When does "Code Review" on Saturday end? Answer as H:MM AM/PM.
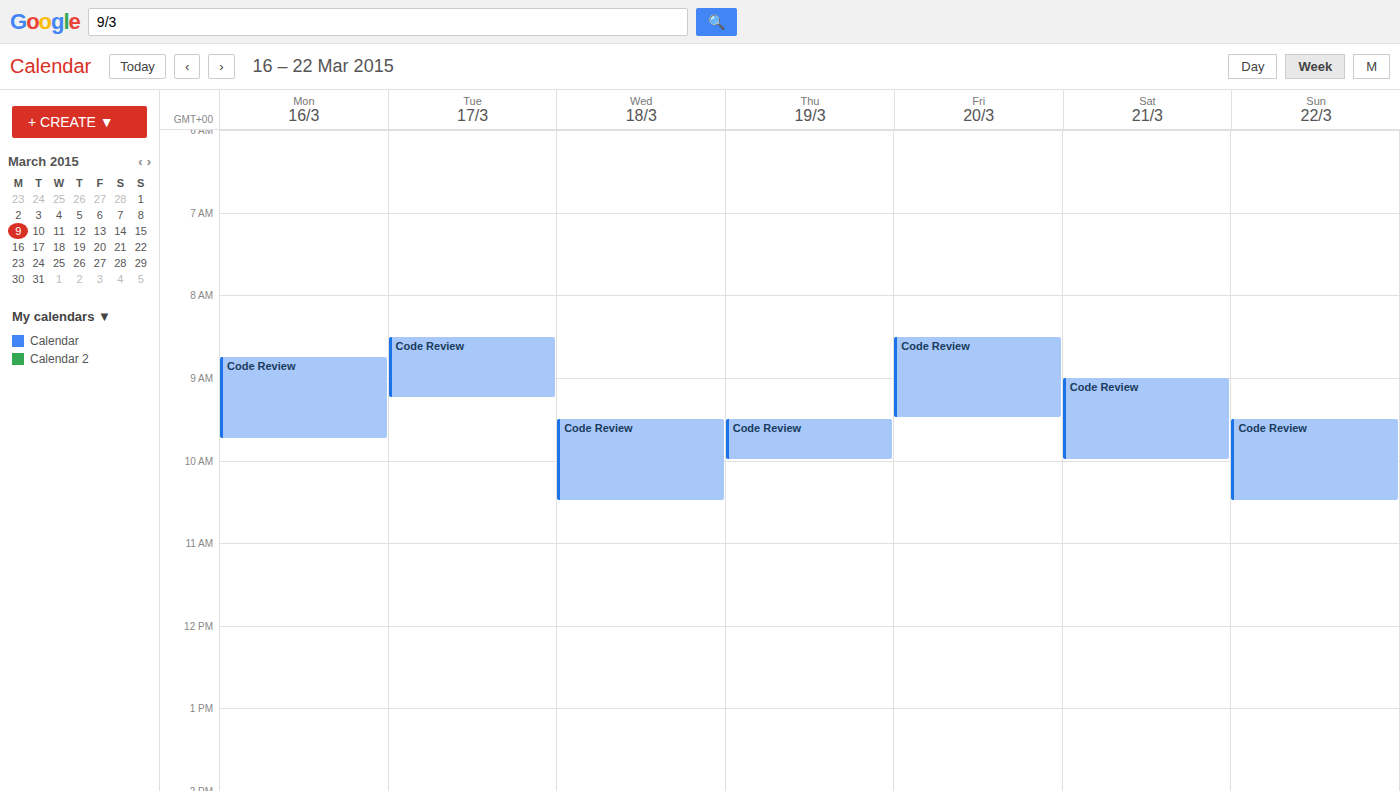
10:00 AM